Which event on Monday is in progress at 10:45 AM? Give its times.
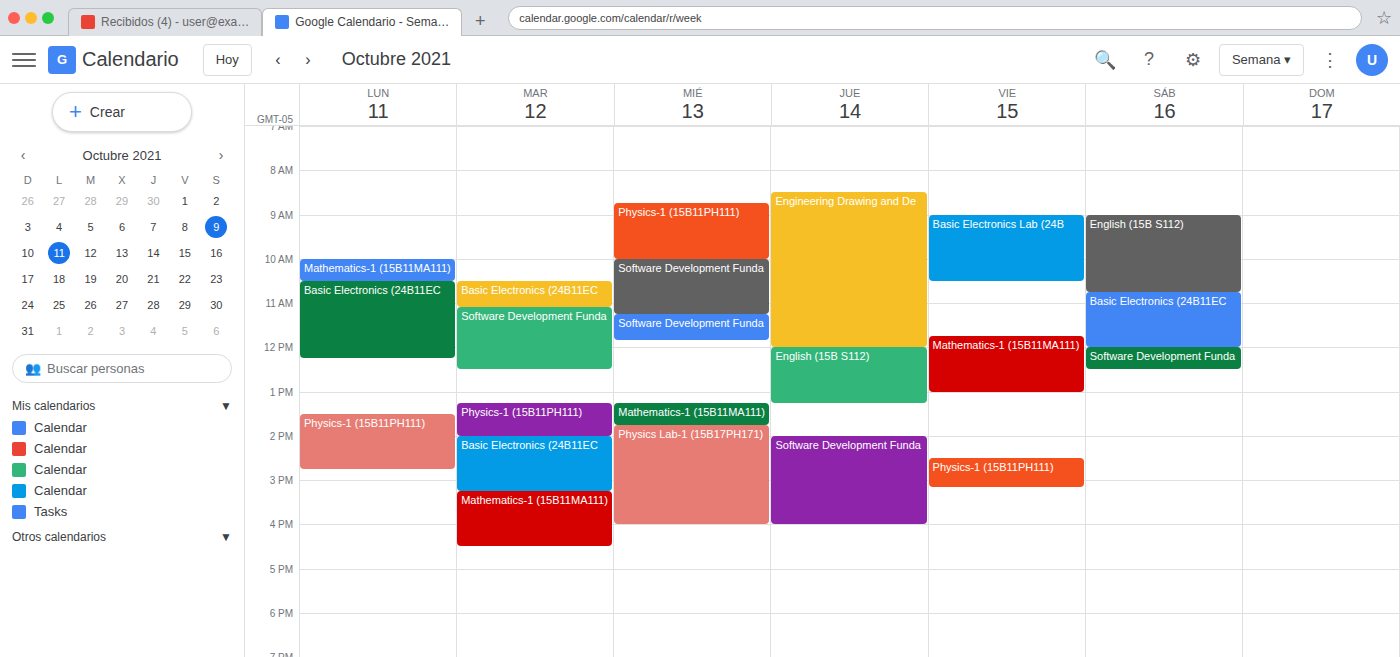
"Basic Electronics (24B11EC", 10:30 AM to 12:15 PM